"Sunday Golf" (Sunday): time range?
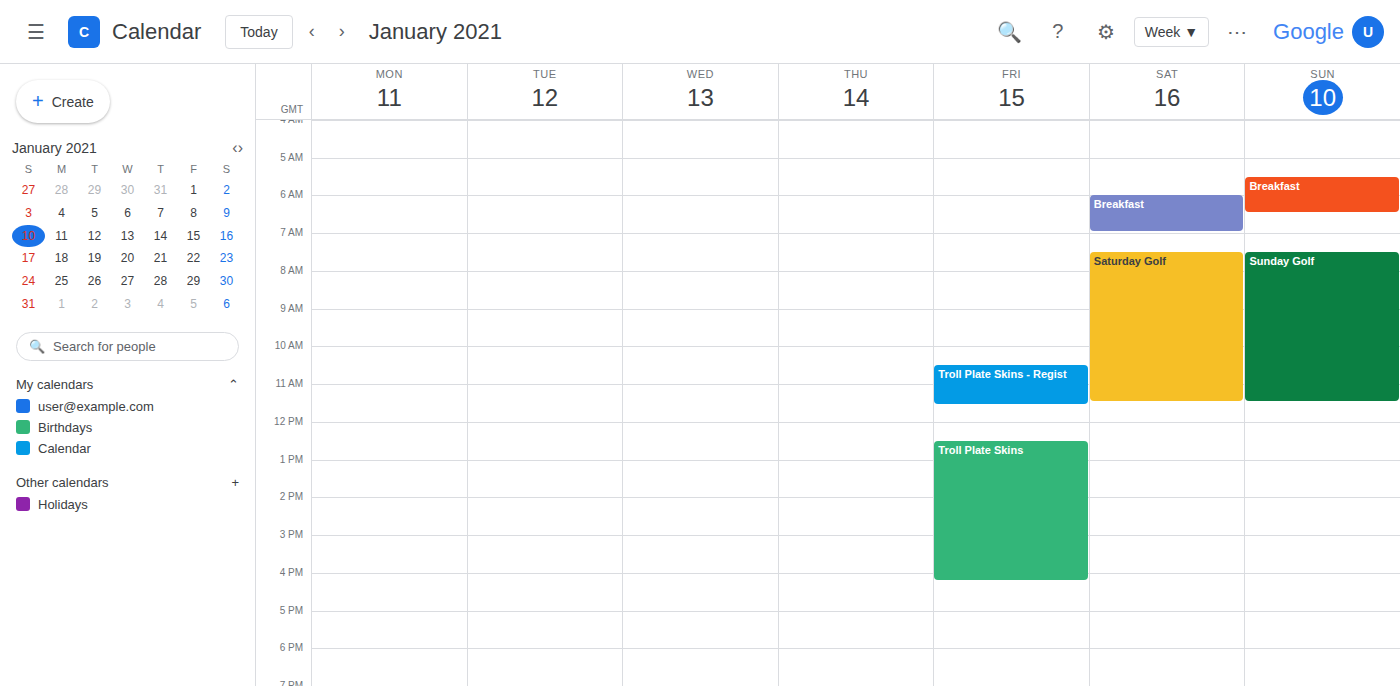
07:30 to 11:30